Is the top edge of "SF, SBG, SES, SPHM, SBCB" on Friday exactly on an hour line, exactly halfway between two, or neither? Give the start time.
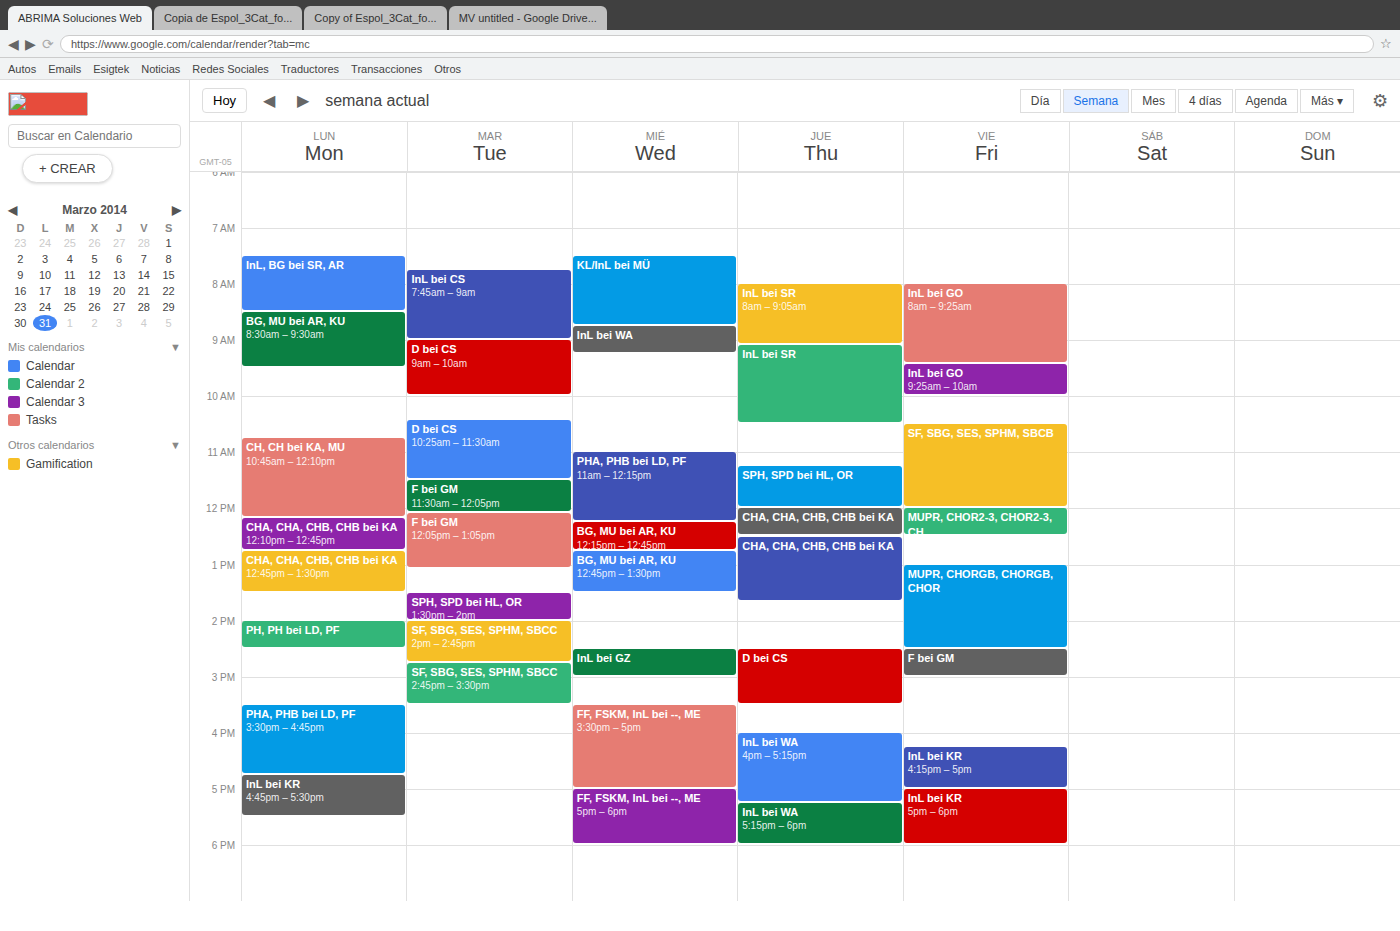
10:30 AM -- halfway between the 10 AM and 11 AM lines.